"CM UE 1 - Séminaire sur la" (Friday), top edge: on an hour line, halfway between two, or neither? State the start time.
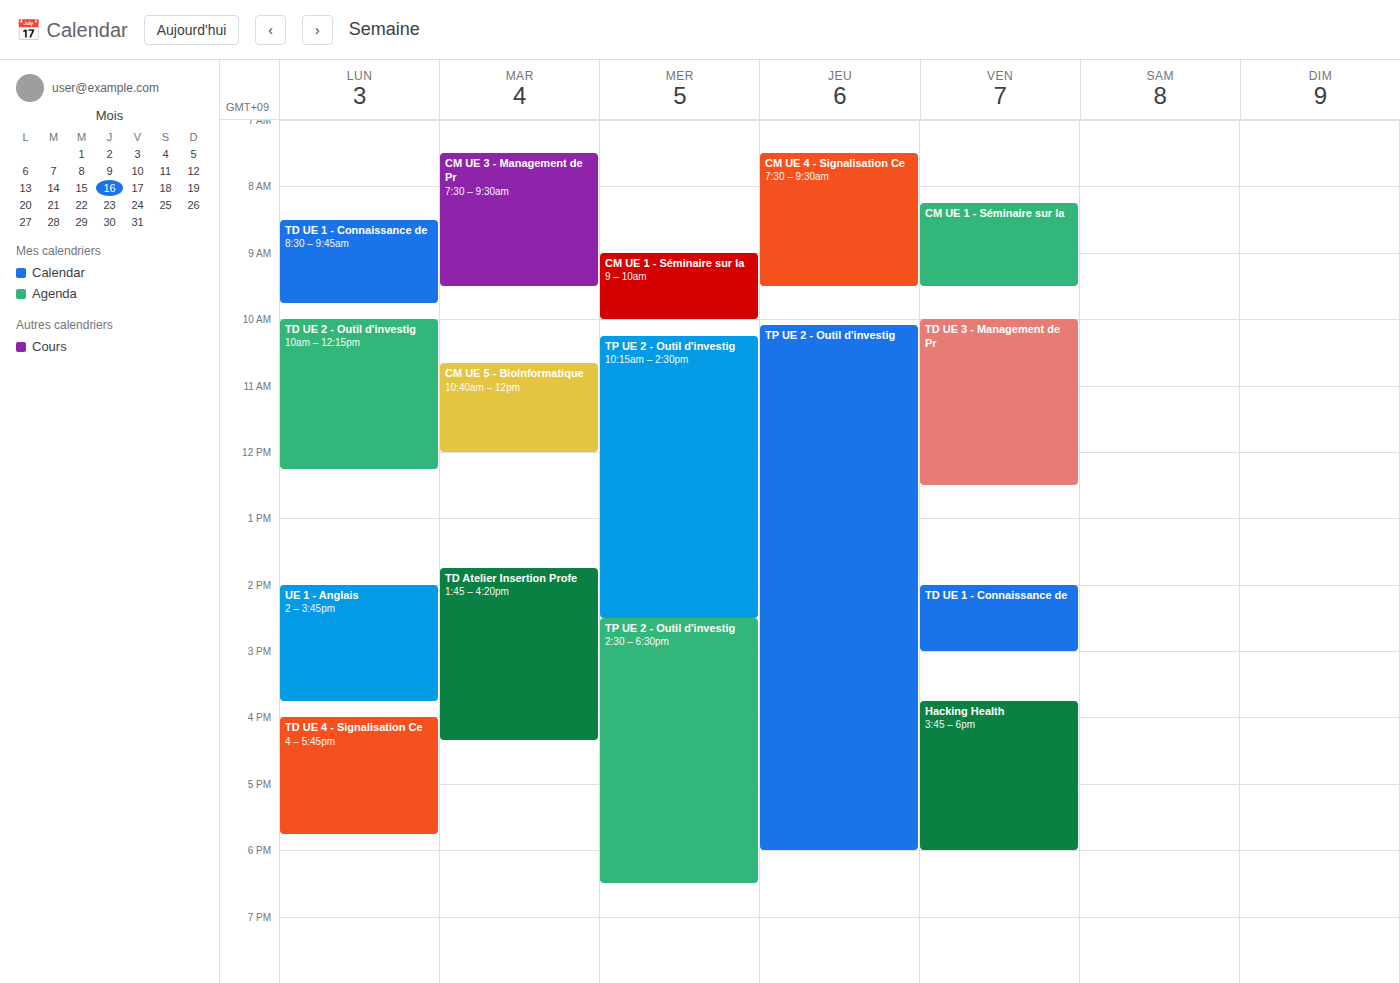
8:15 AM -- neither: a quarter of the way from the 8 AM line to the 9 AM line.